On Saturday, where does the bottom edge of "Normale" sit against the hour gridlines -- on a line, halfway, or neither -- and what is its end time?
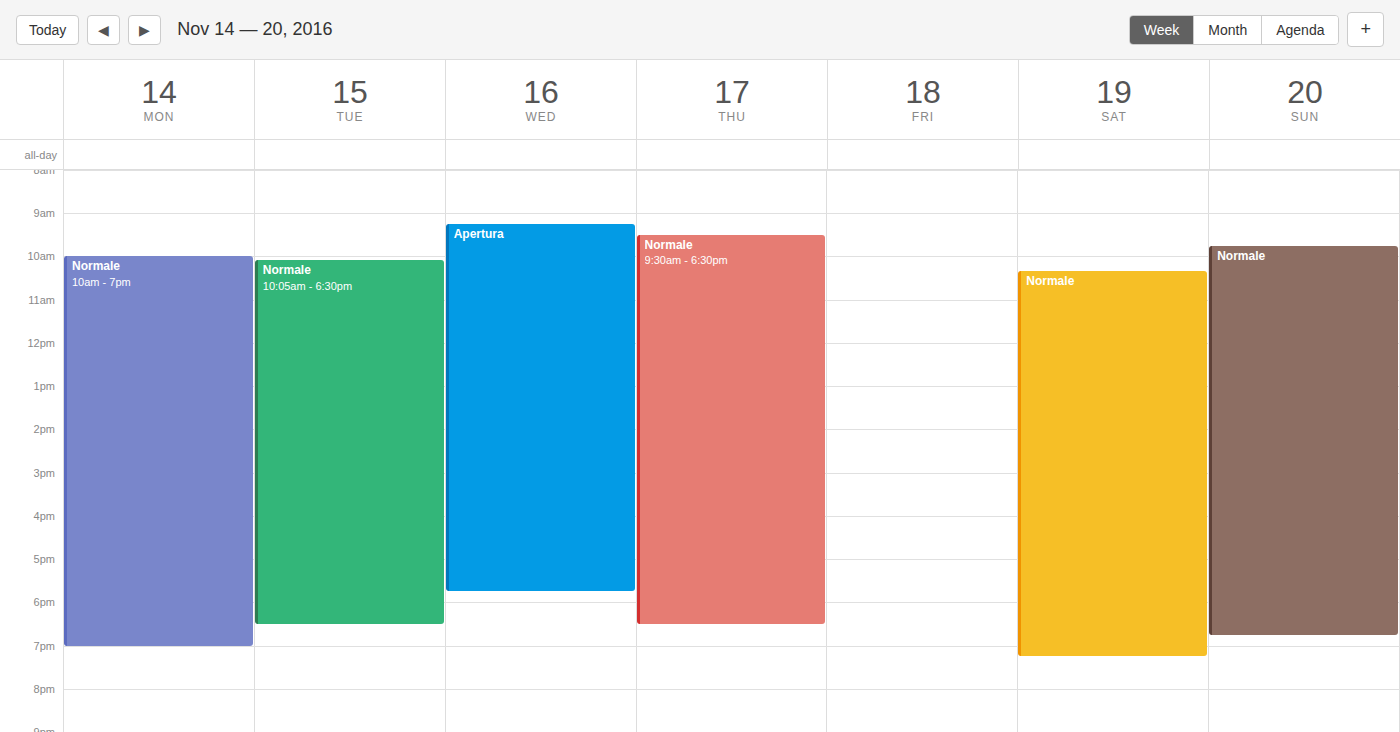
7:15 PM -- neither: a quarter of the way from the 7 PM line to the 8 PM line.